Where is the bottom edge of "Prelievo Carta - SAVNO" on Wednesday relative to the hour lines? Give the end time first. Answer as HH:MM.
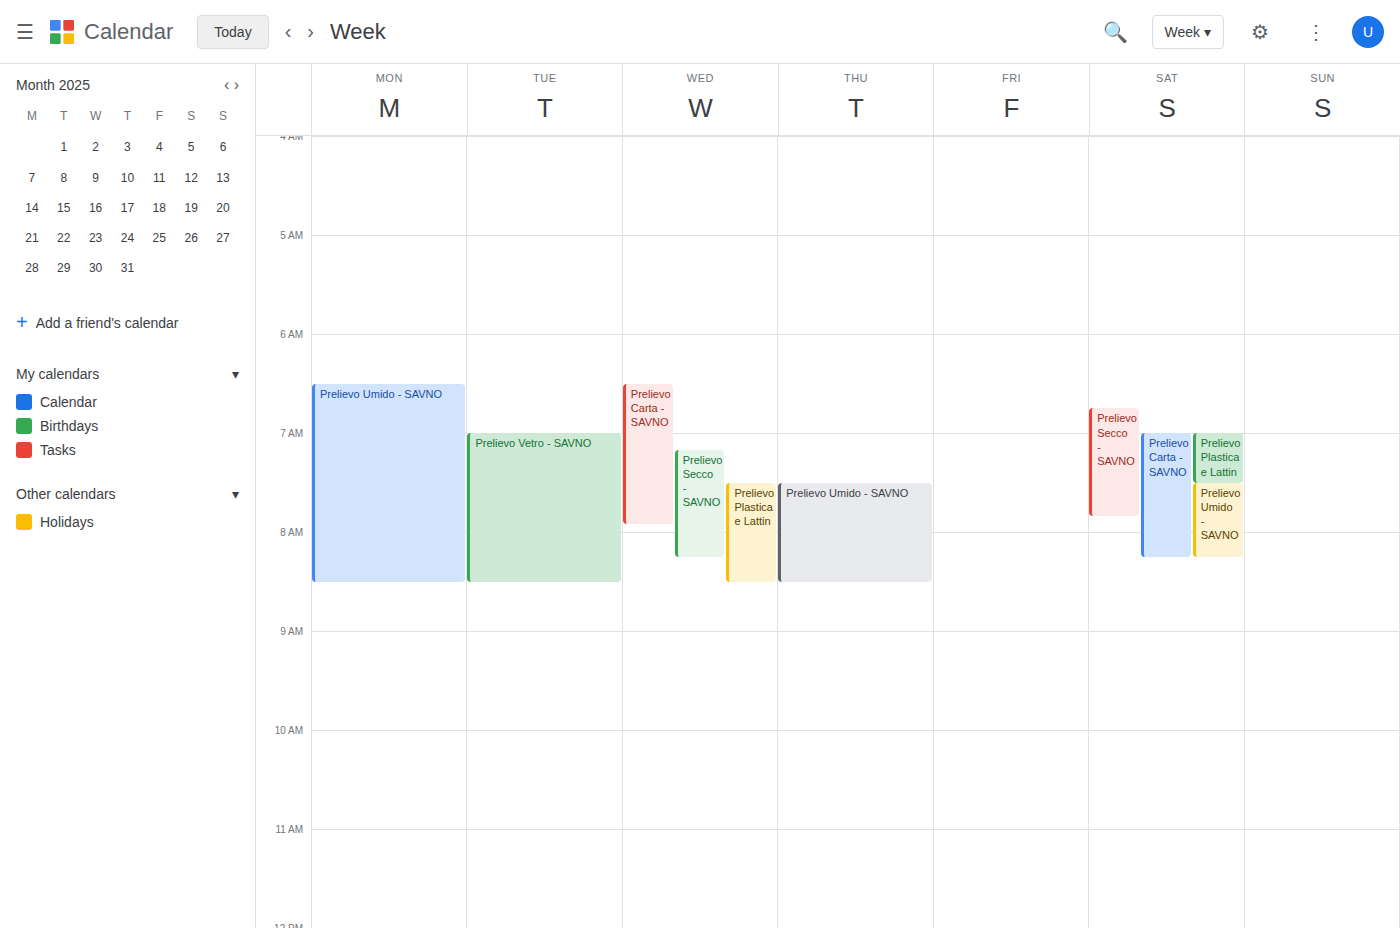
07:55 -- neither: 55 minutes below the 07:00 line and 5 minutes above the 08:00 line.